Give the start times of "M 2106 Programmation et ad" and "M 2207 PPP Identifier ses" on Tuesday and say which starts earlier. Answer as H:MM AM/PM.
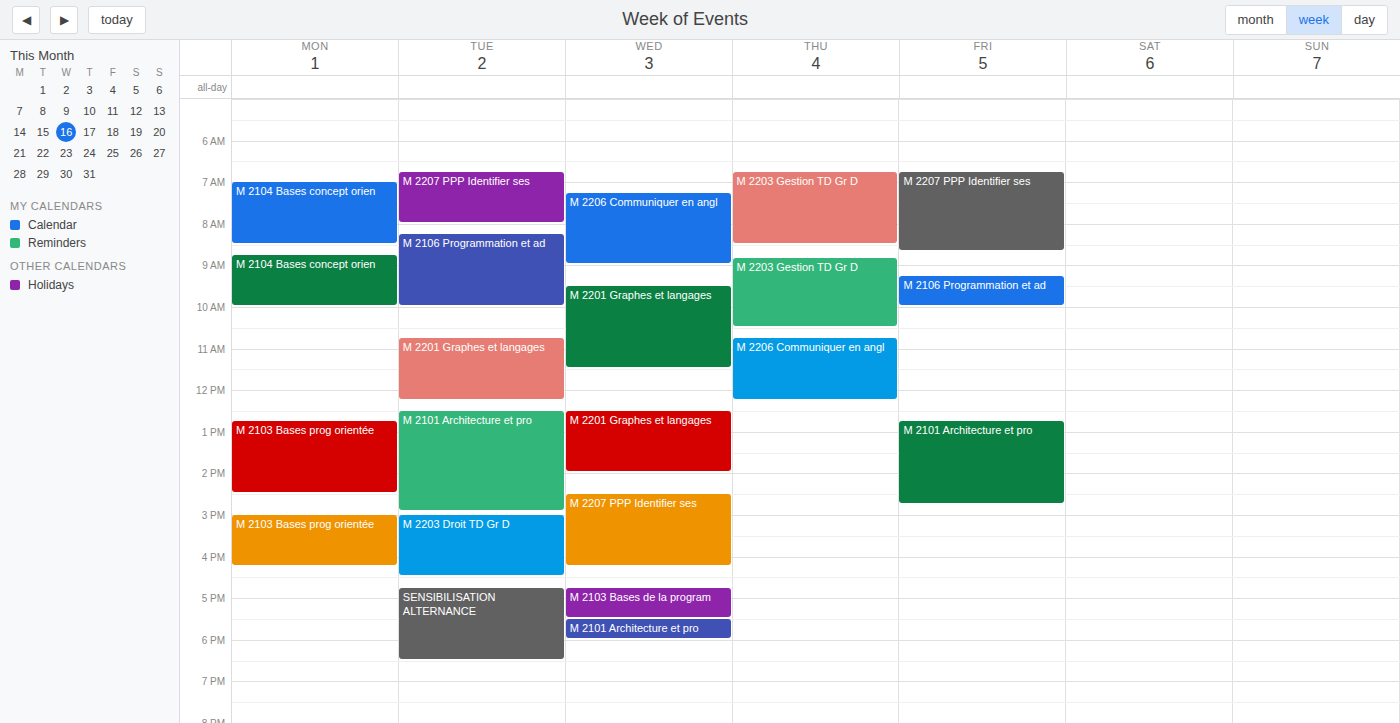
"M 2207 PPP Identifier ses" 6:45 AM; "M 2106 Programmation et ad" 8:15 AM.